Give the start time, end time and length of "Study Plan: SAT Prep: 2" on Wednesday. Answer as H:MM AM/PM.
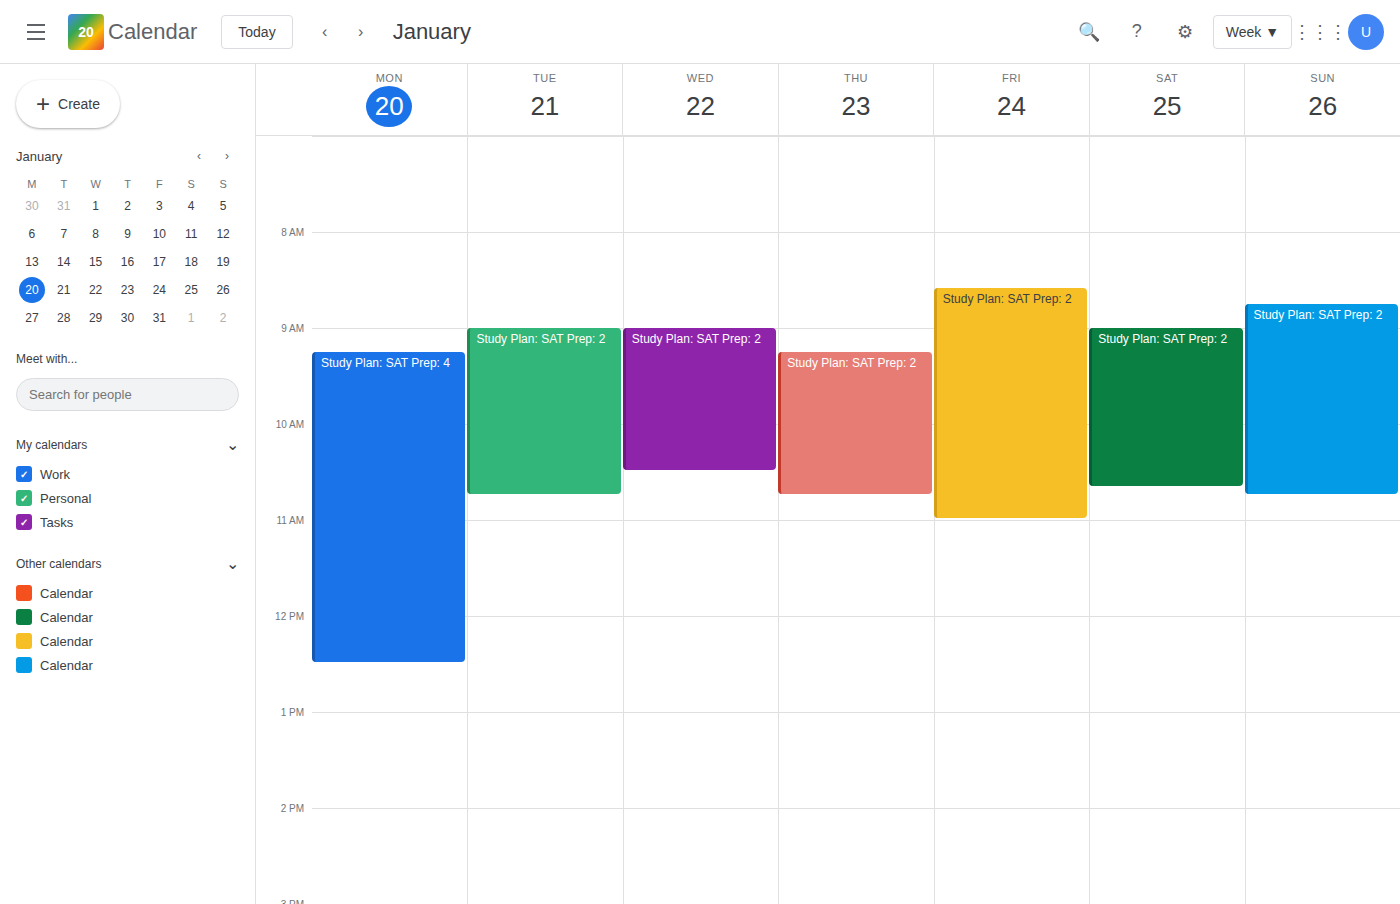
9:00 AM to 10:30 AM, 1 hour 30 minutes